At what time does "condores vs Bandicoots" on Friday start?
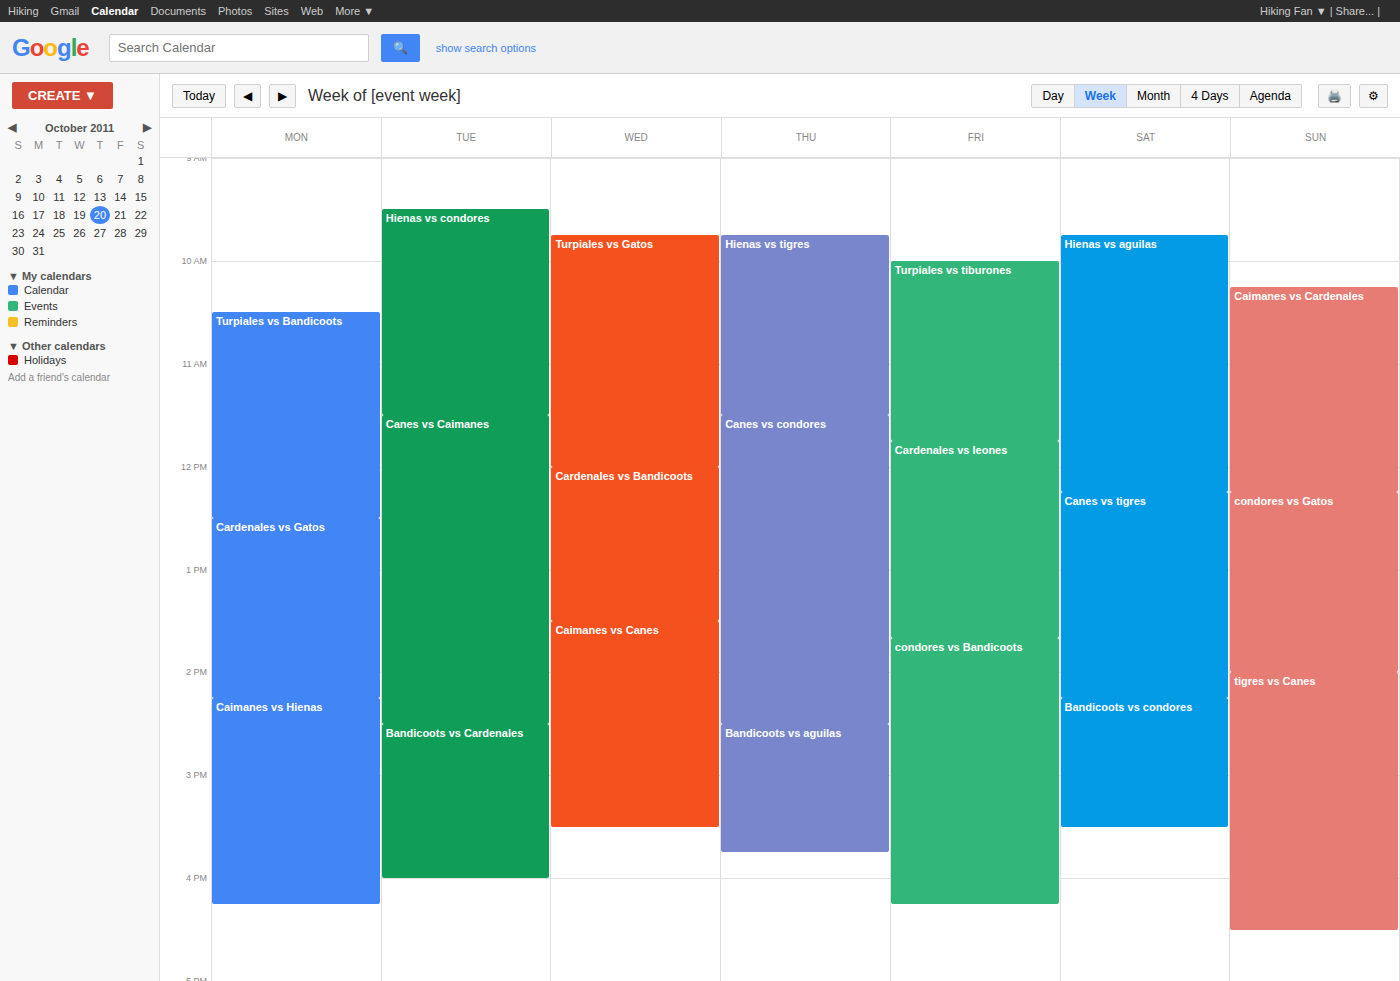
1:40 PM